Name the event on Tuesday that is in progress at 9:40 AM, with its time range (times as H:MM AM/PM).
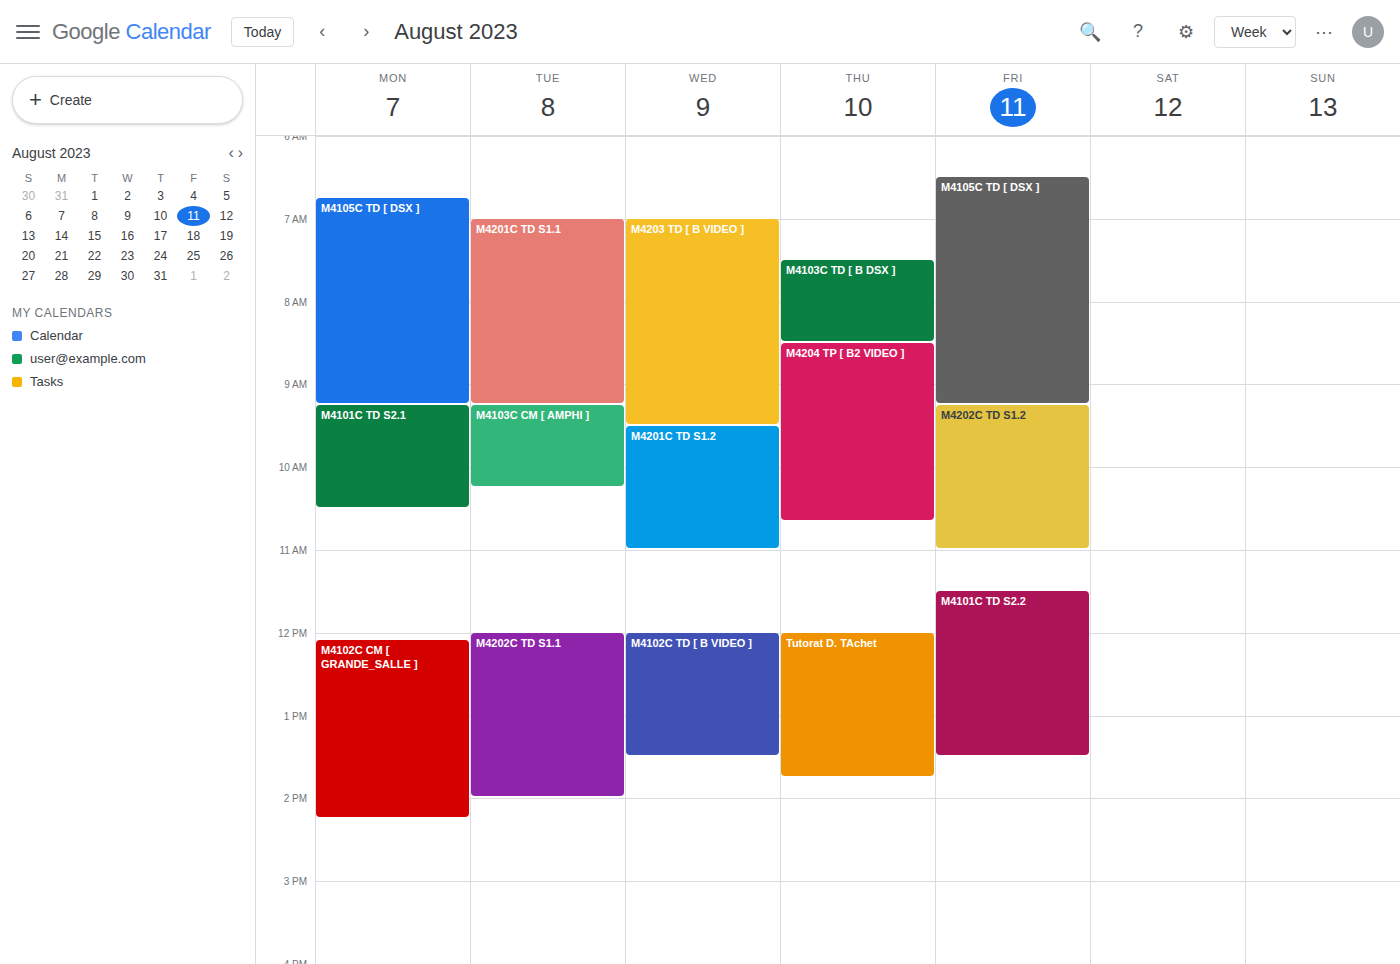
"M4103C CM [ AMPHI ]", 9:15 AM to 10:15 AM